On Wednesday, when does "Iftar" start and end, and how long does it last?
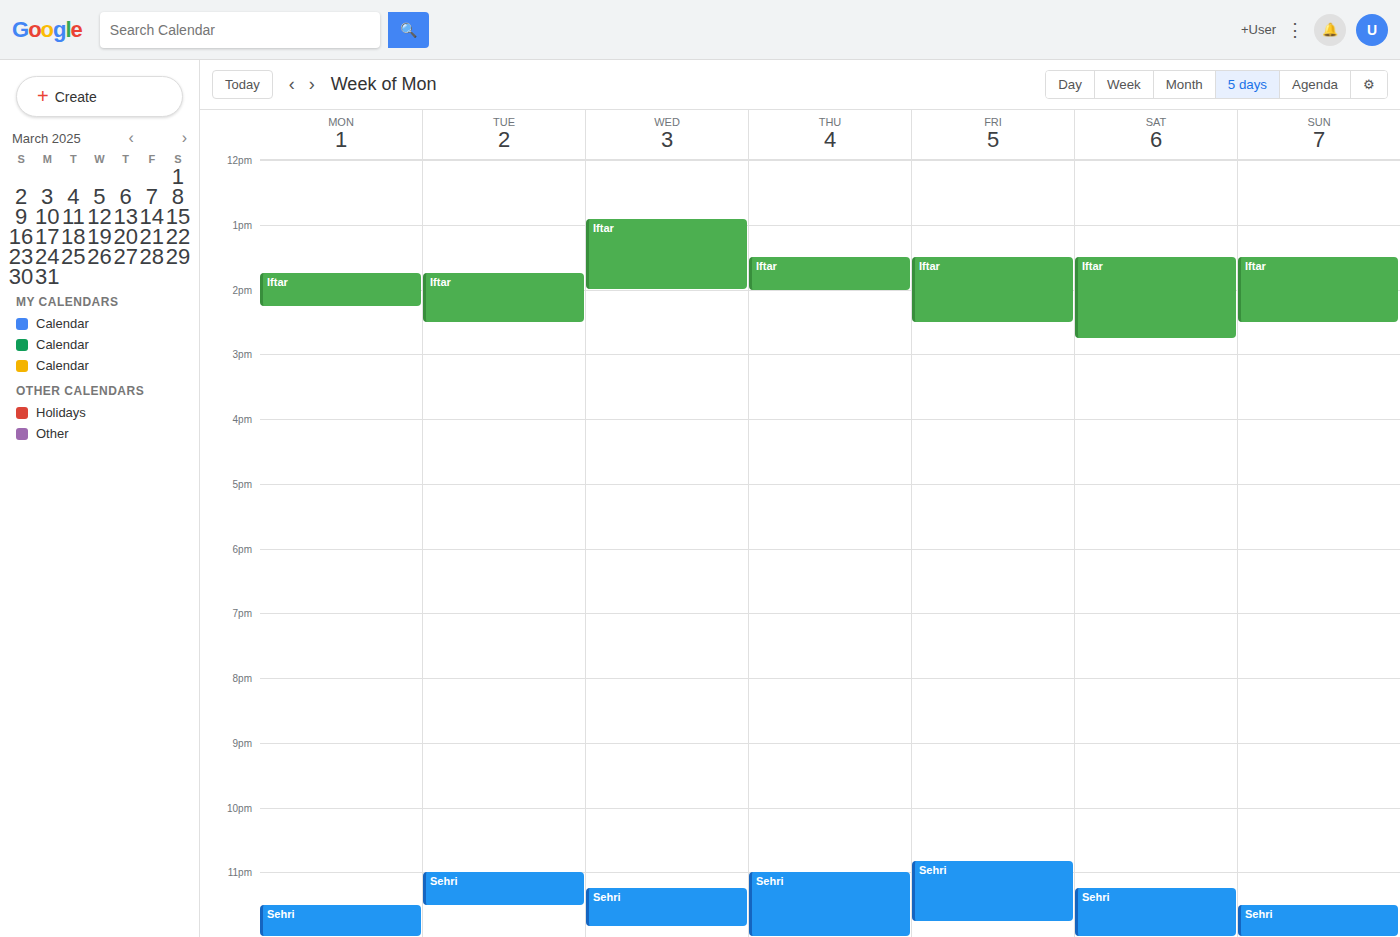
12:55 PM to 2:00 PM, 1 hour 5 minutes